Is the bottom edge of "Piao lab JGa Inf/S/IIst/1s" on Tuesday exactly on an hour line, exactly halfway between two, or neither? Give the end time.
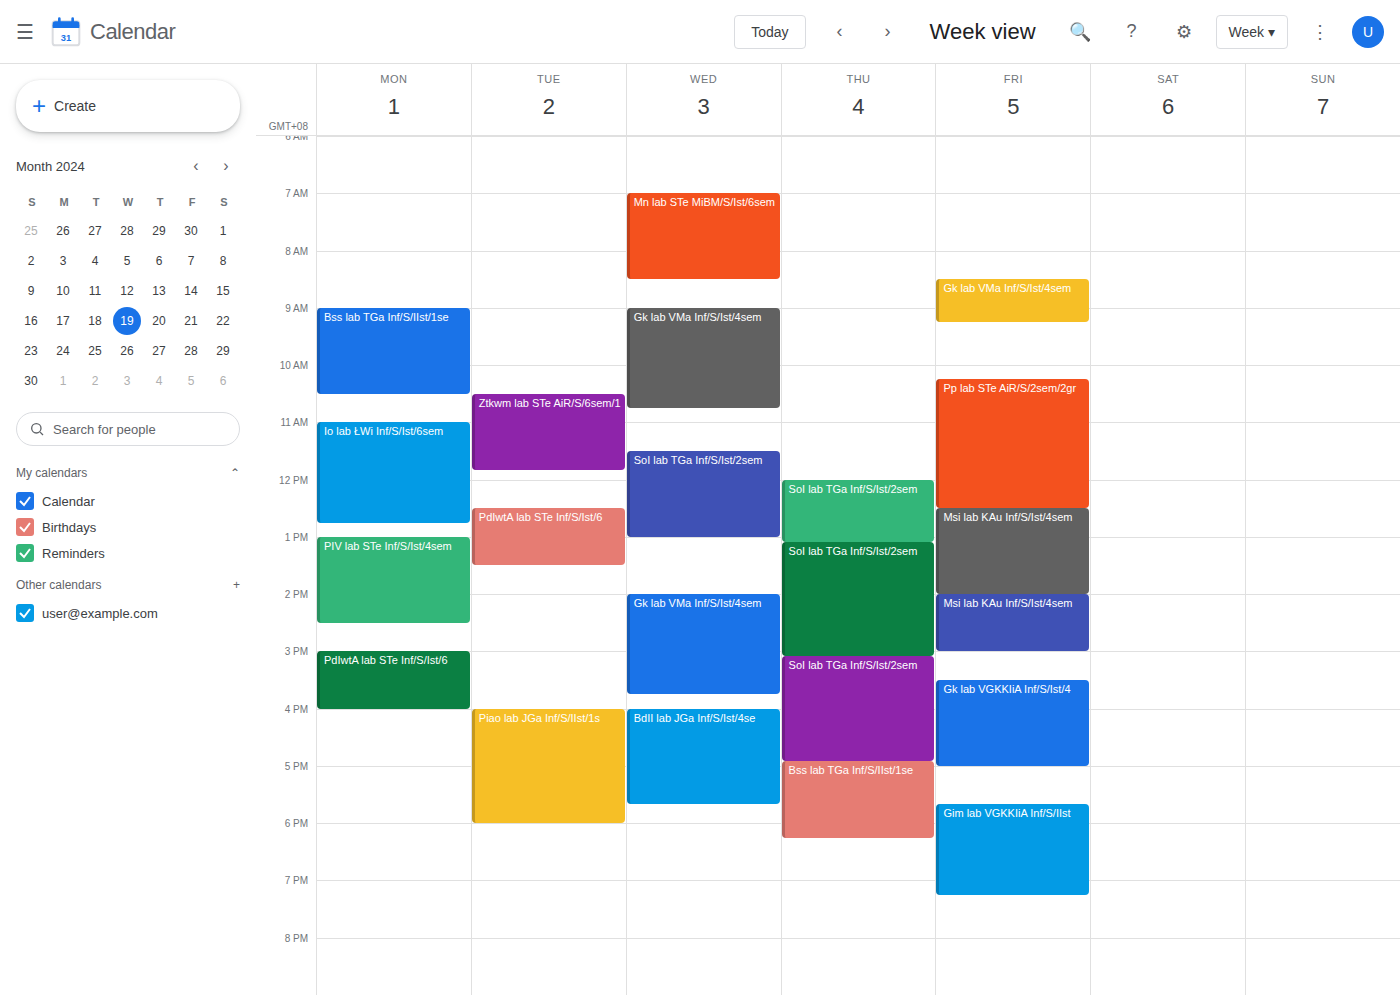
6:00 PM -- exactly on the 6 PM line.